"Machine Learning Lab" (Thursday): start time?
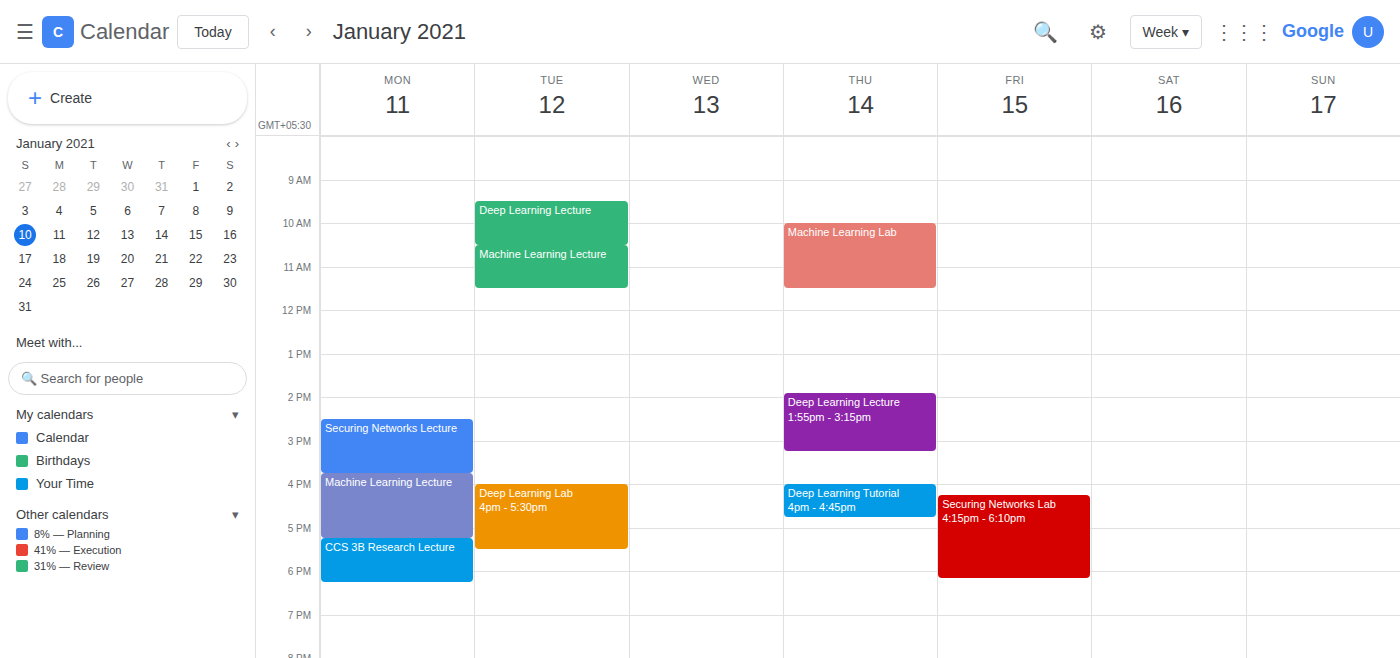
10:00 AM